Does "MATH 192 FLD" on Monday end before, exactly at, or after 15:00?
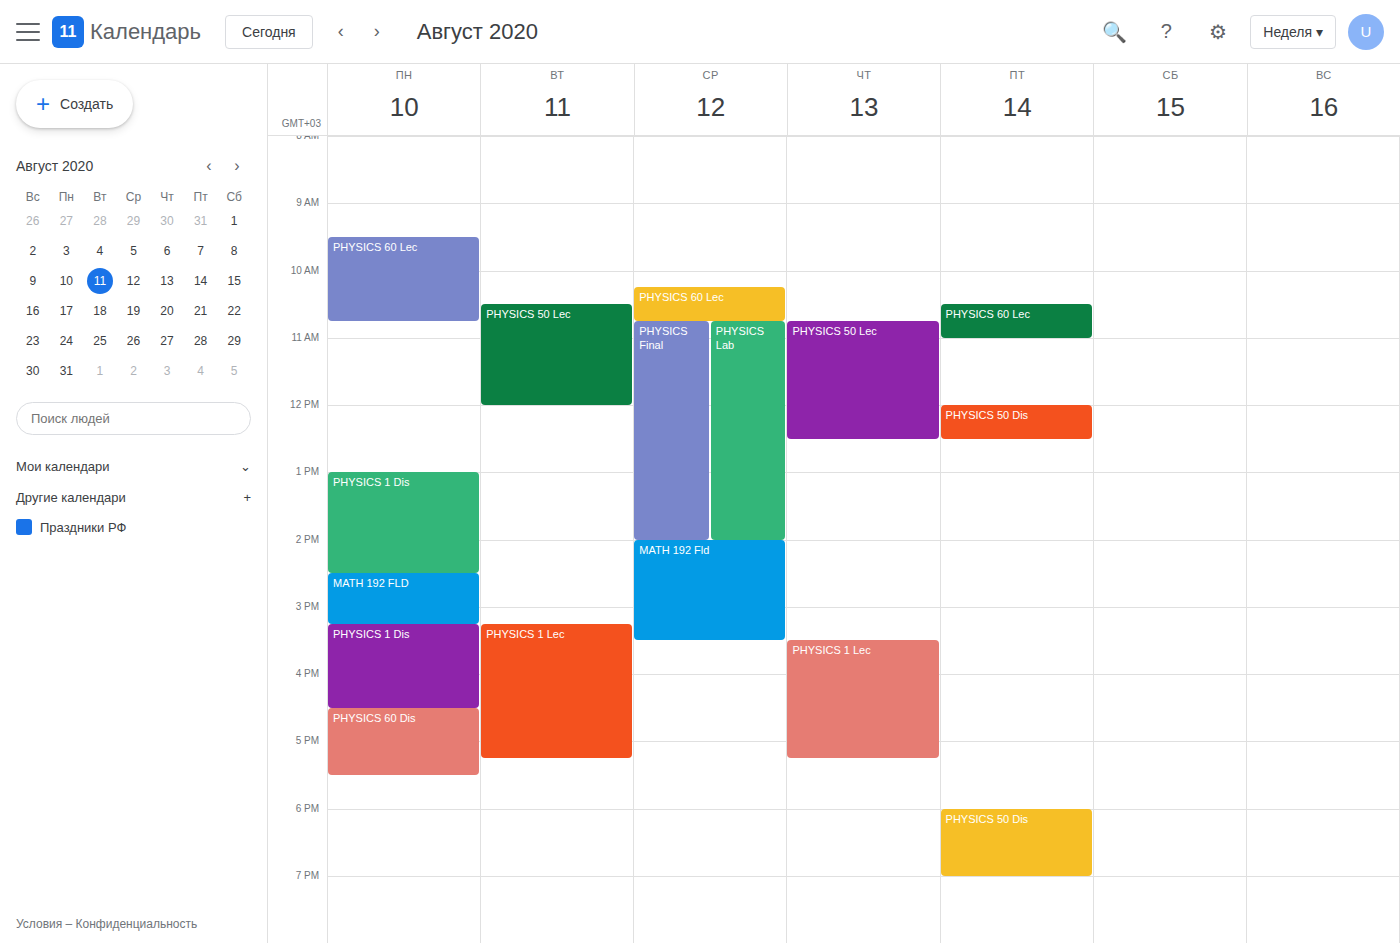
15:15 -- after 15:00, 15 minutes below the 15:00 line.